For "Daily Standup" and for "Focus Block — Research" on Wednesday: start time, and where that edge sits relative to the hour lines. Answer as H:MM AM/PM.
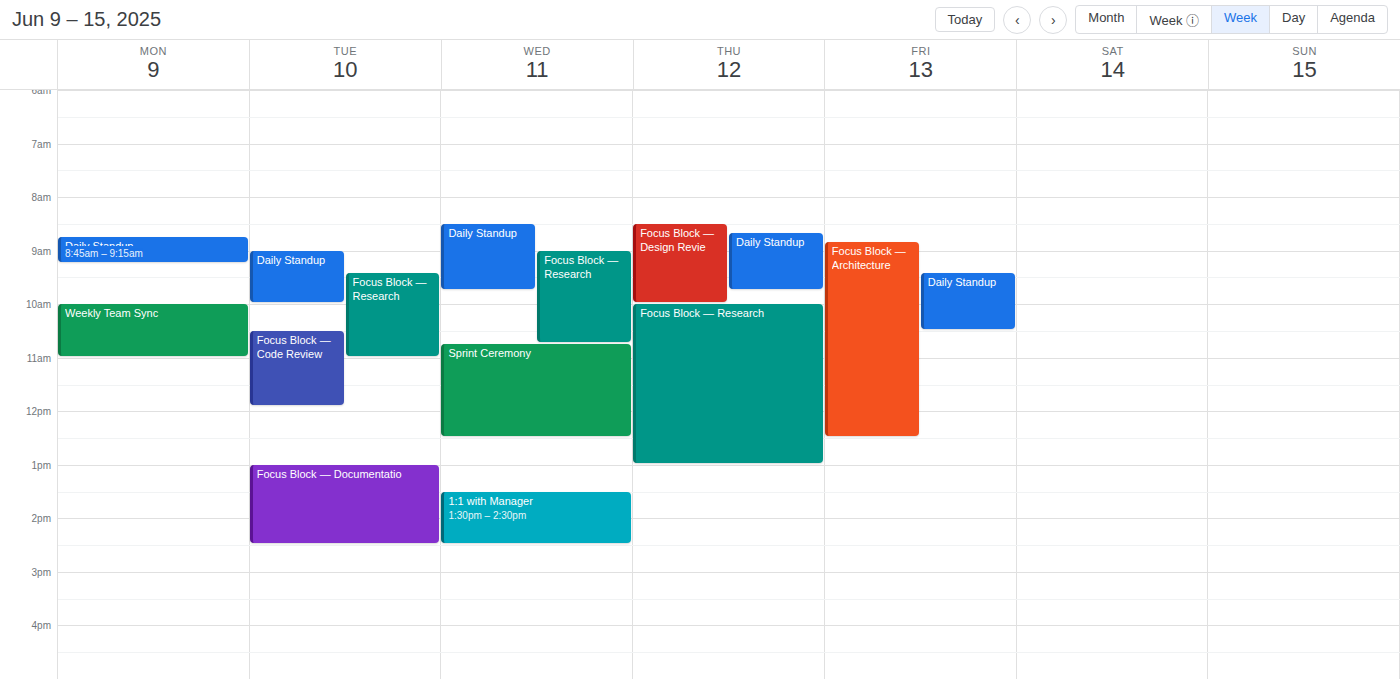
"Daily Standup": 8:30 AM, halfway between the 8 AM and 9 AM lines. "Focus Block — Research": 9:00 AM, exactly on the 9 AM line.